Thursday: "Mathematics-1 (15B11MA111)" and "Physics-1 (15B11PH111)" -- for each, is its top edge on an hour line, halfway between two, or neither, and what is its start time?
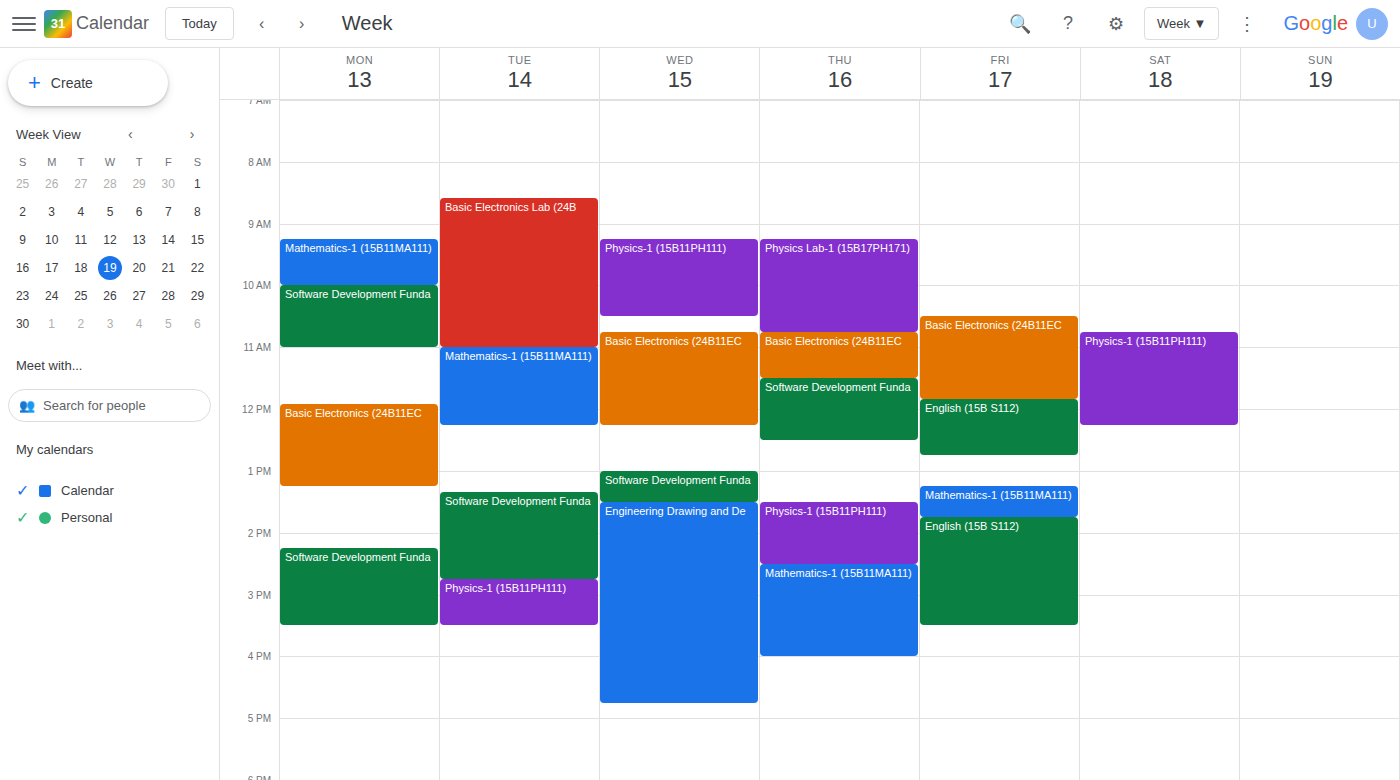
"Mathematics-1 (15B11MA111)": 2:30 PM, halfway between the 2 PM and 3 PM lines. "Physics-1 (15B11PH111)": 1:30 PM, halfway between the 1 PM and 2 PM lines.